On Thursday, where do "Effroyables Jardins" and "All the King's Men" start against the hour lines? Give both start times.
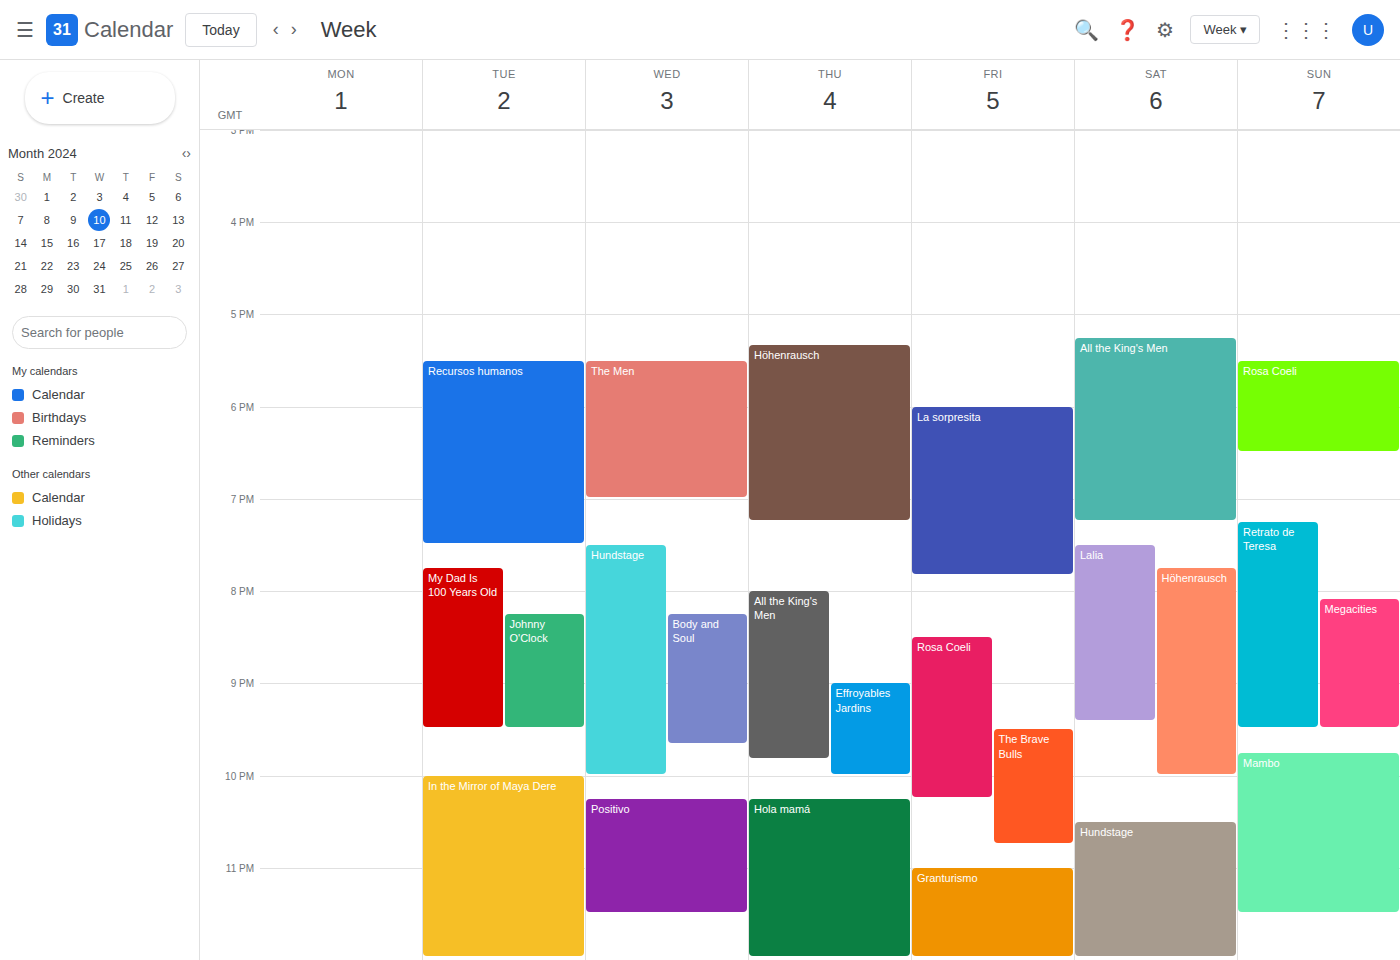
"Effroyables Jardins": 21:00, exactly on the 21:00 line. "All the King's Men": 20:00, exactly on the 20:00 line.